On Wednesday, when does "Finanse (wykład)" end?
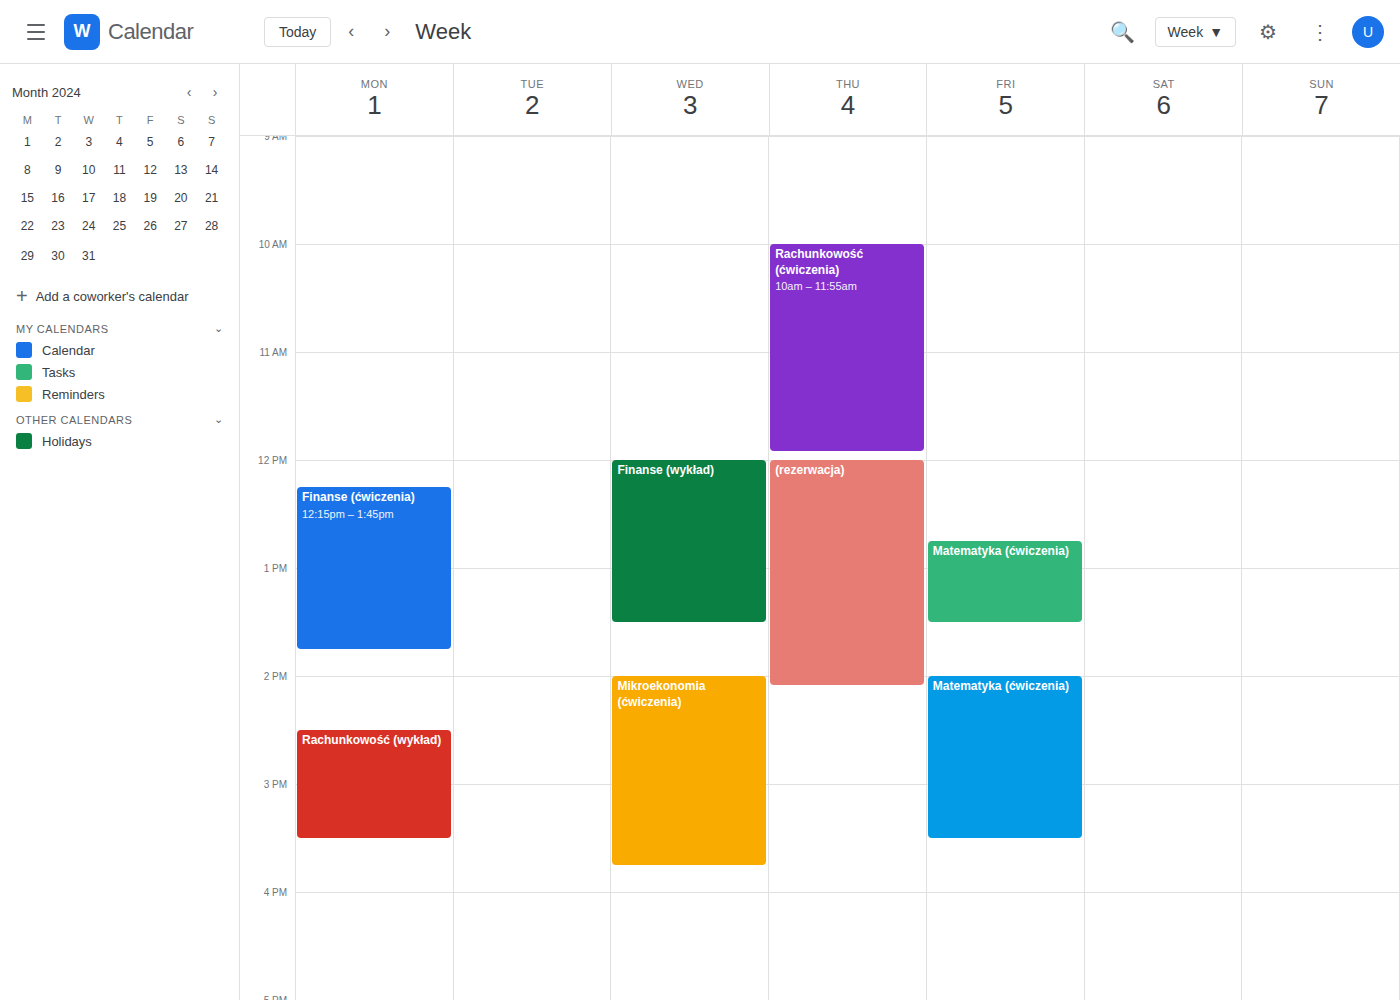
1:30 PM